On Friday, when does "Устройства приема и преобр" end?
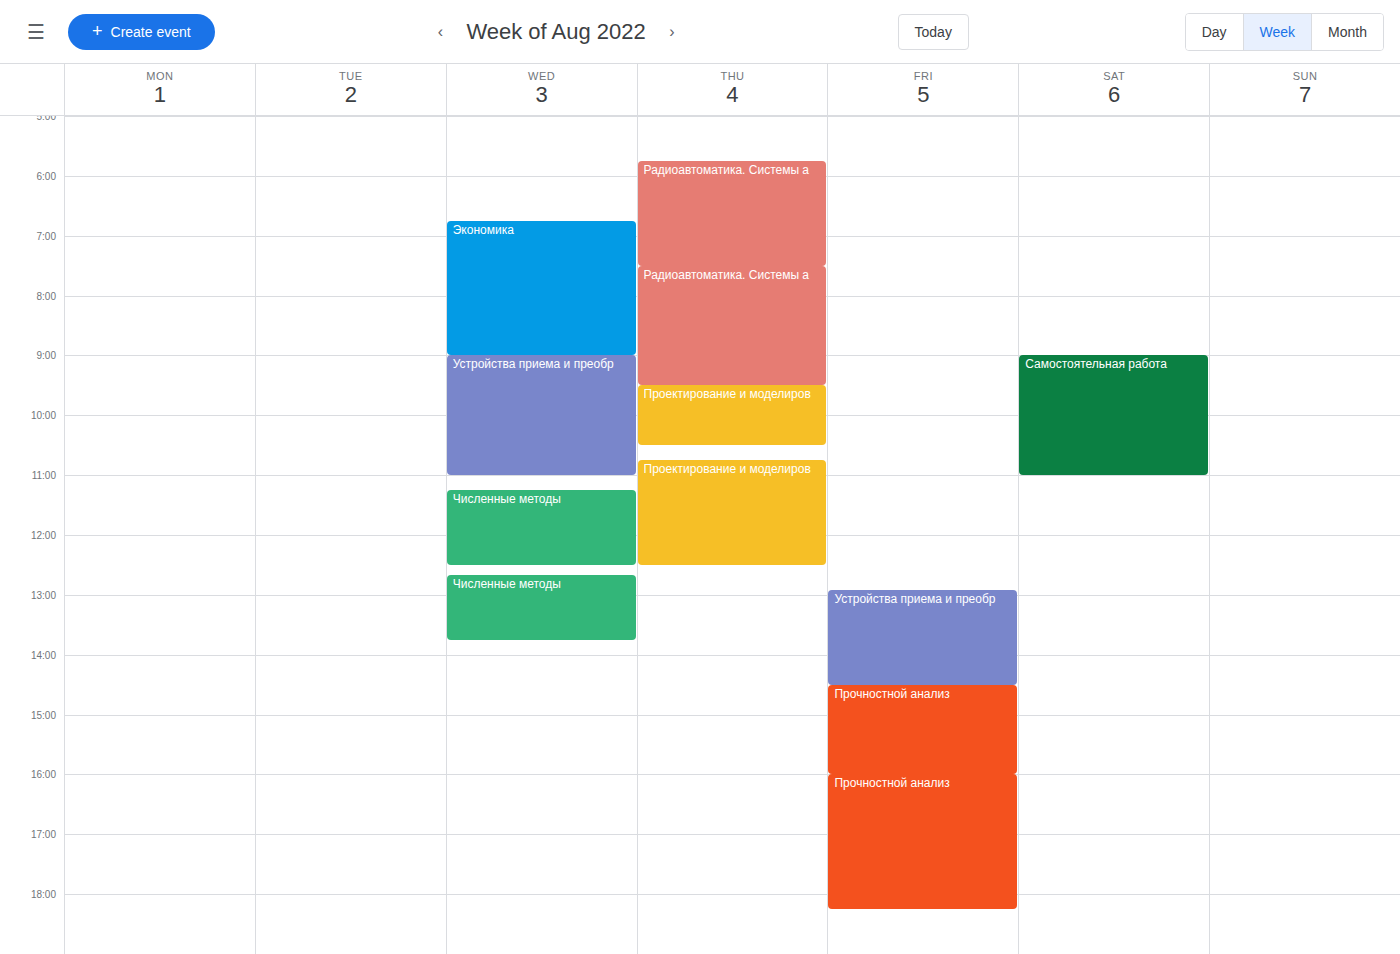
14:30